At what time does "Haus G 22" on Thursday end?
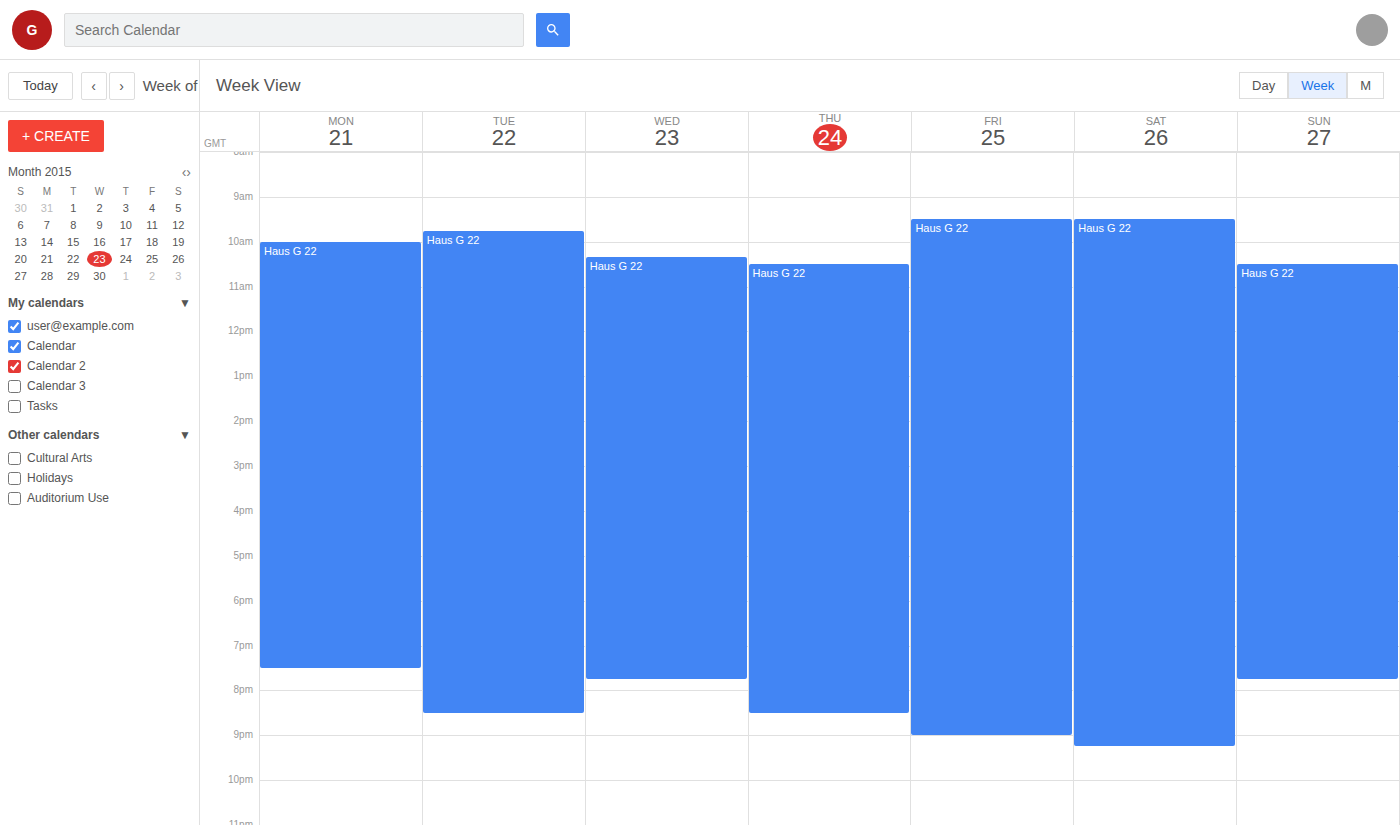
8:30 PM